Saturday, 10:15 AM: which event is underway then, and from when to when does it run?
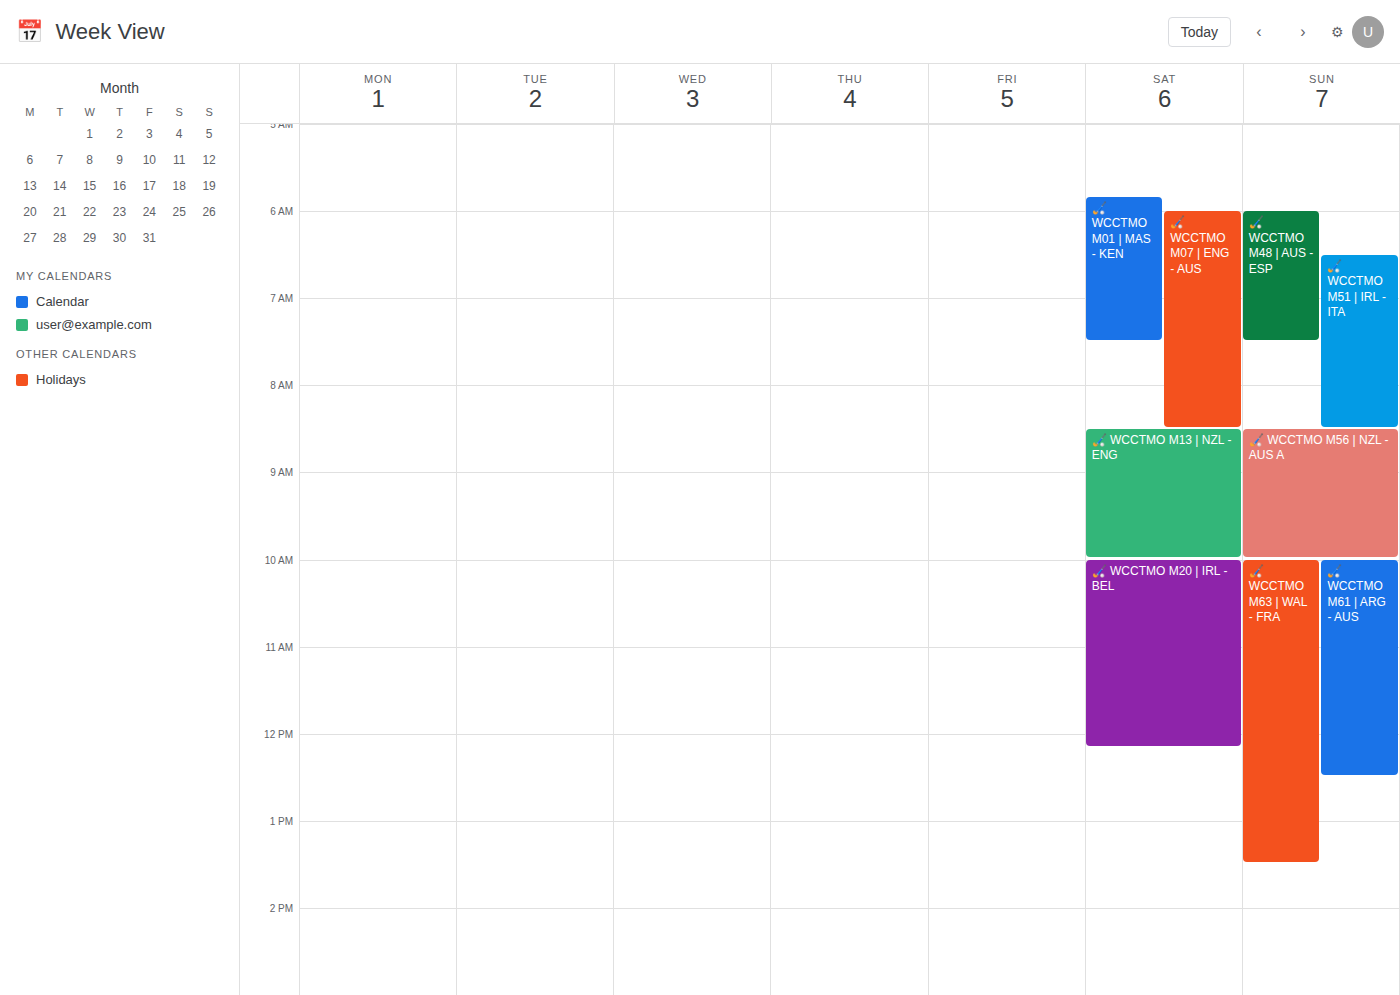
"🏑 WCCTMO M20 | IRL - BEL", 10:00 AM to 12:10 PM